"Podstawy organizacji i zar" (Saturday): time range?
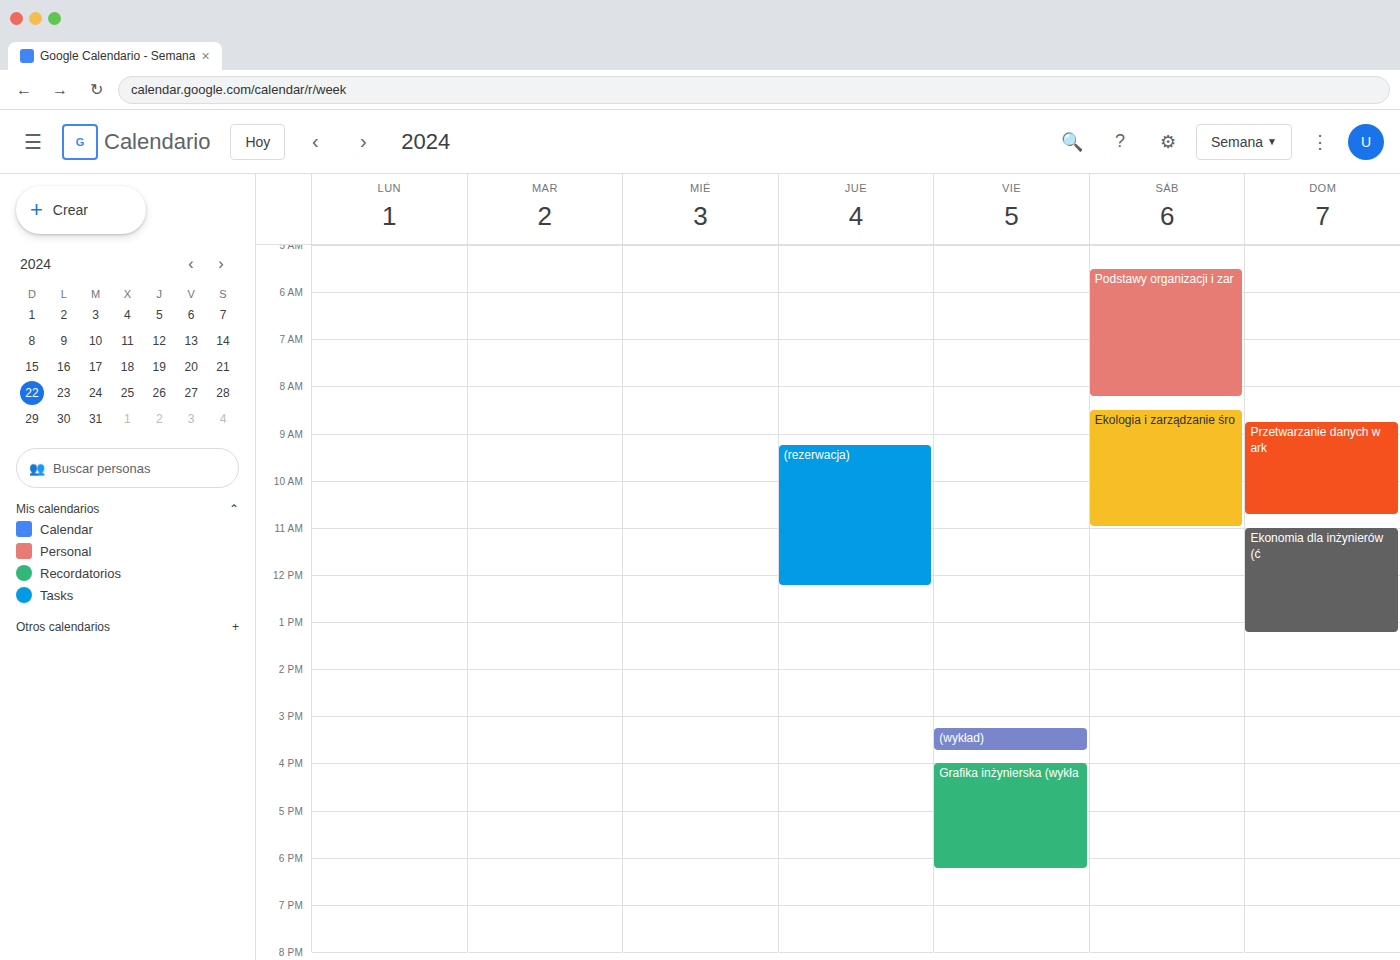
05:30 to 08:15